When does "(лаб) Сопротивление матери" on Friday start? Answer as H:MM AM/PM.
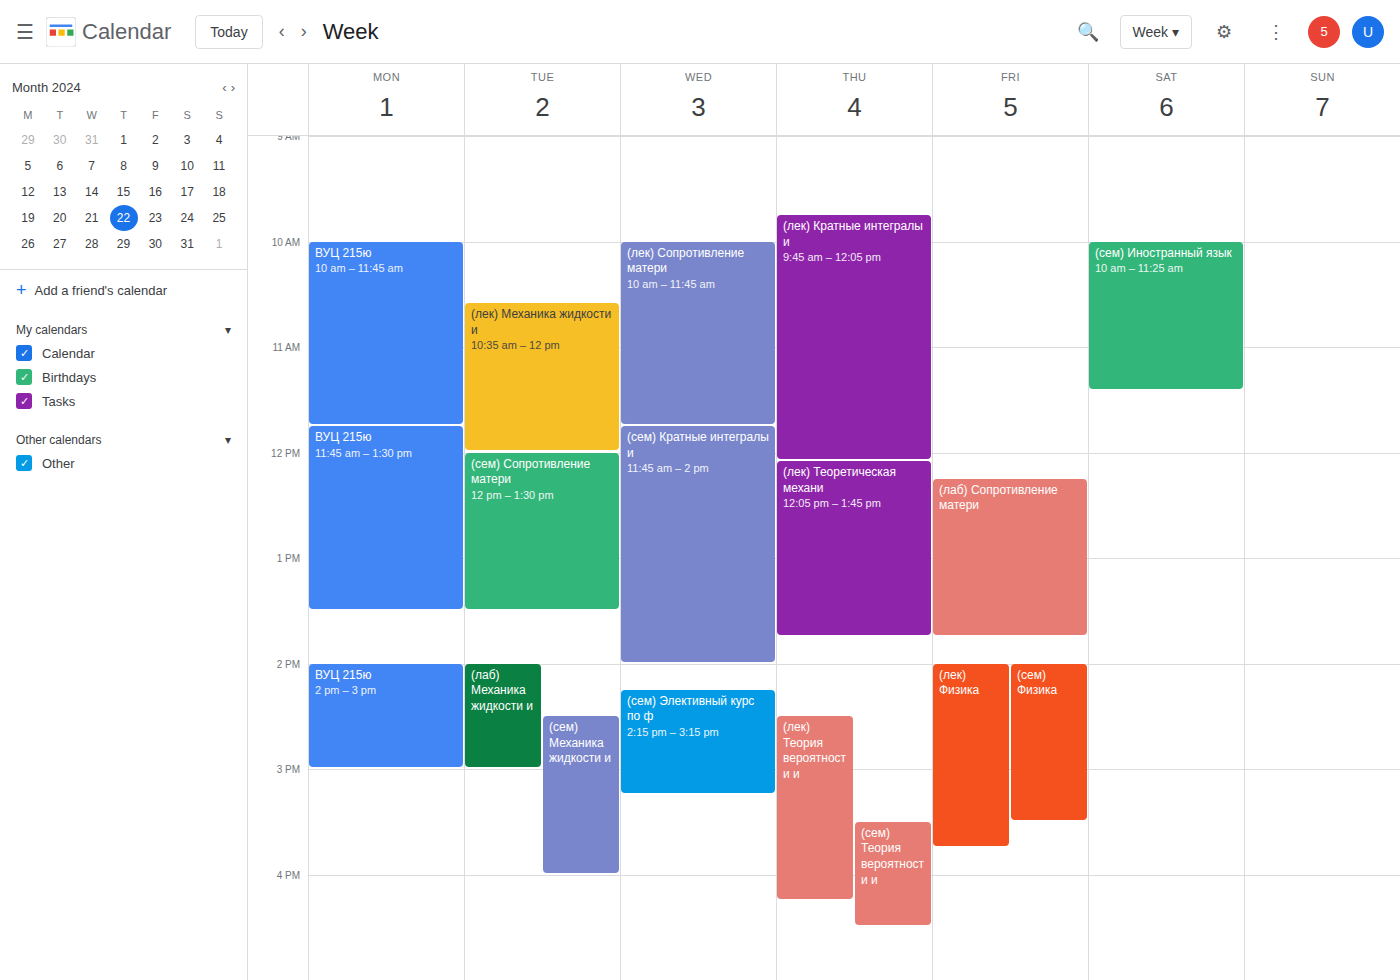
12:15 PM